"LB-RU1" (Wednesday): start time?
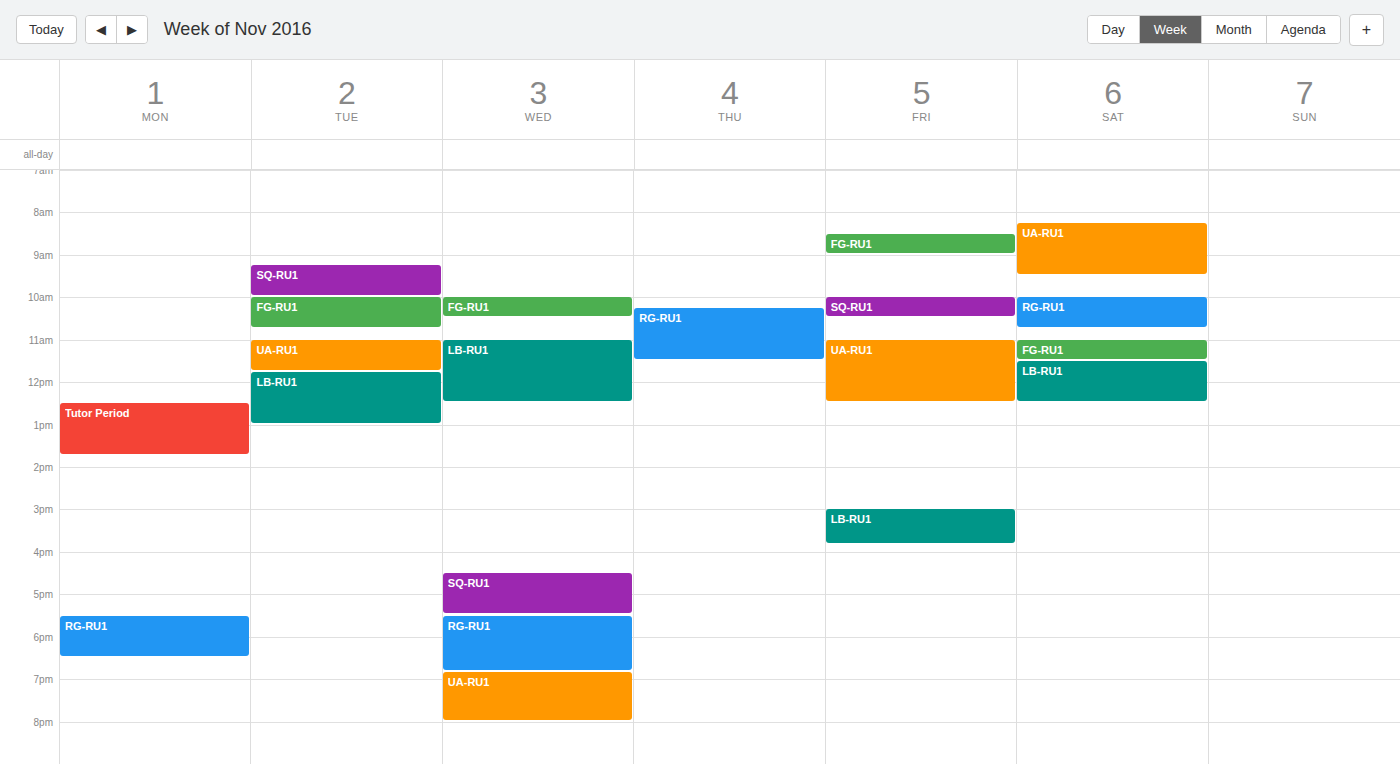
11:00 AM